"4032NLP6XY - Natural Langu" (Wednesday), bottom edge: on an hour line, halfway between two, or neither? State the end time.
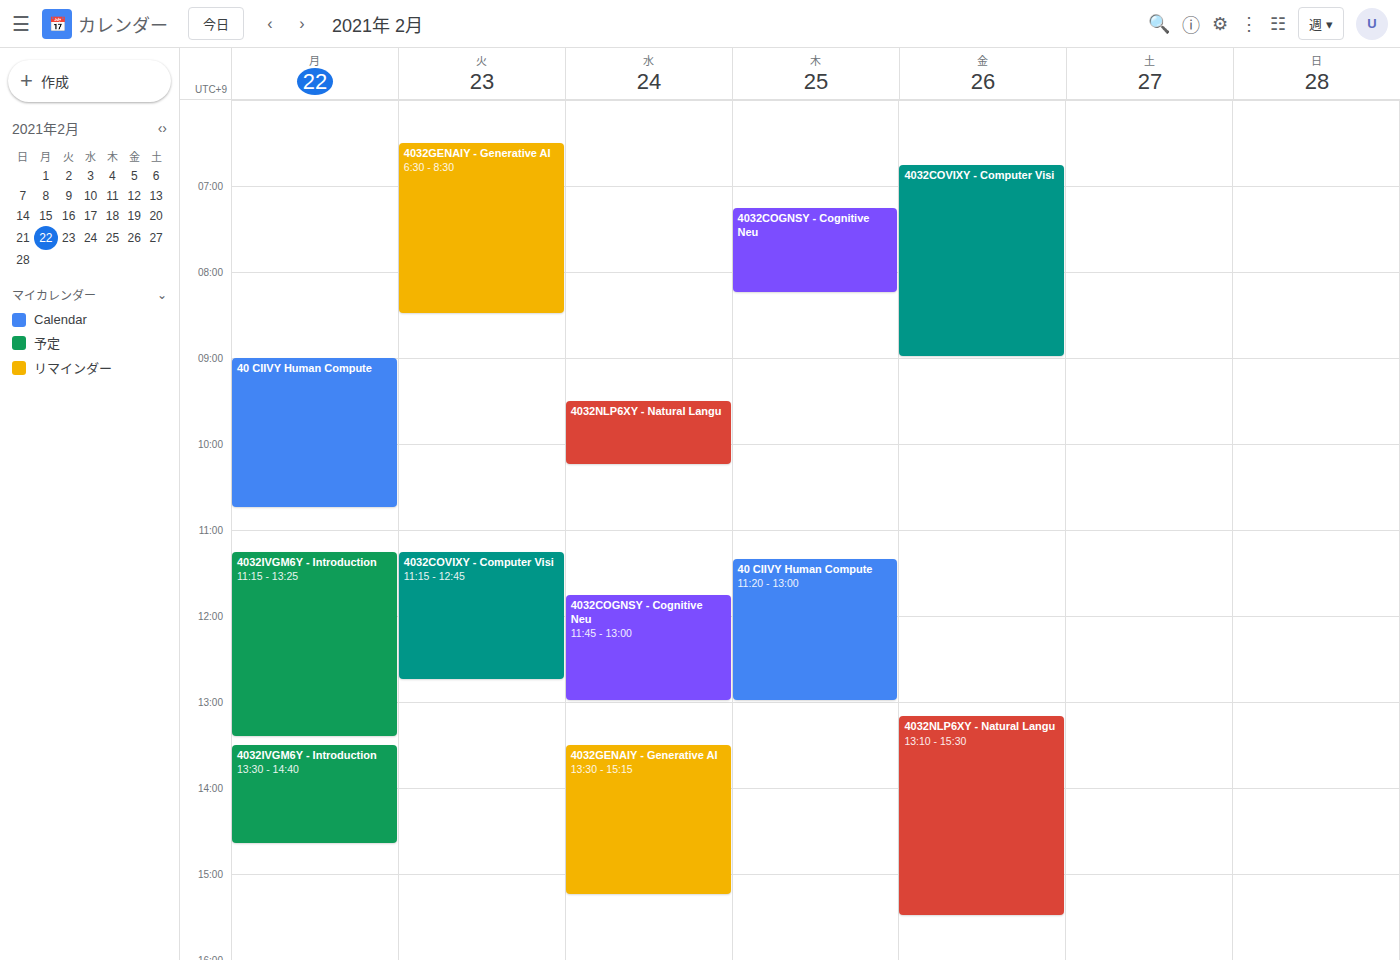
10:15 -- neither: a quarter of the way from the 10:00 line to the 11:00 line.